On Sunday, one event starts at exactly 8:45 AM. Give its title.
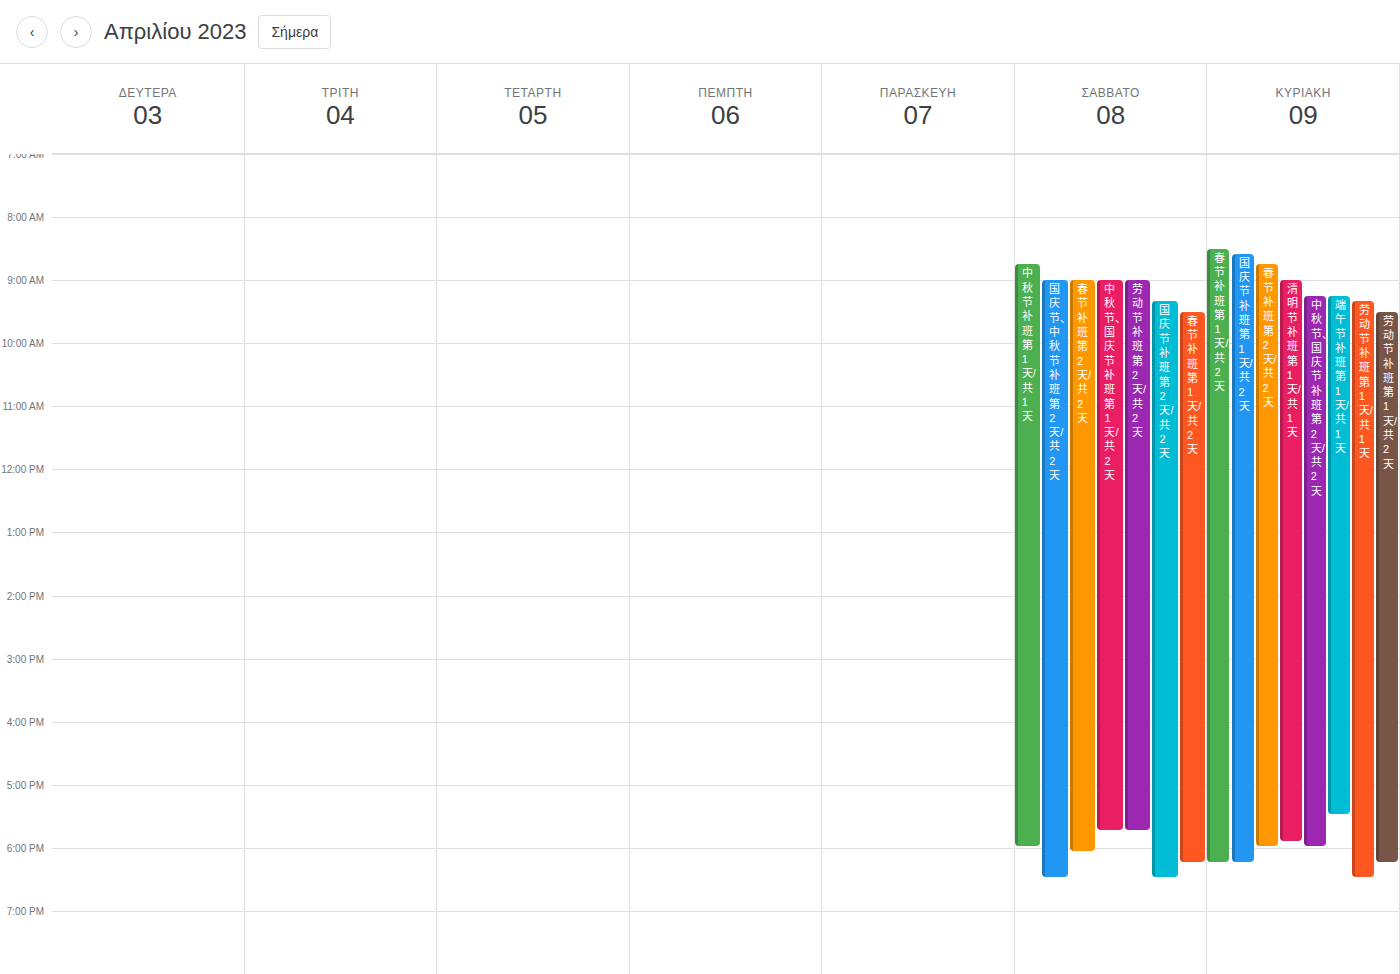
"春节 补班 第2天/共2天"